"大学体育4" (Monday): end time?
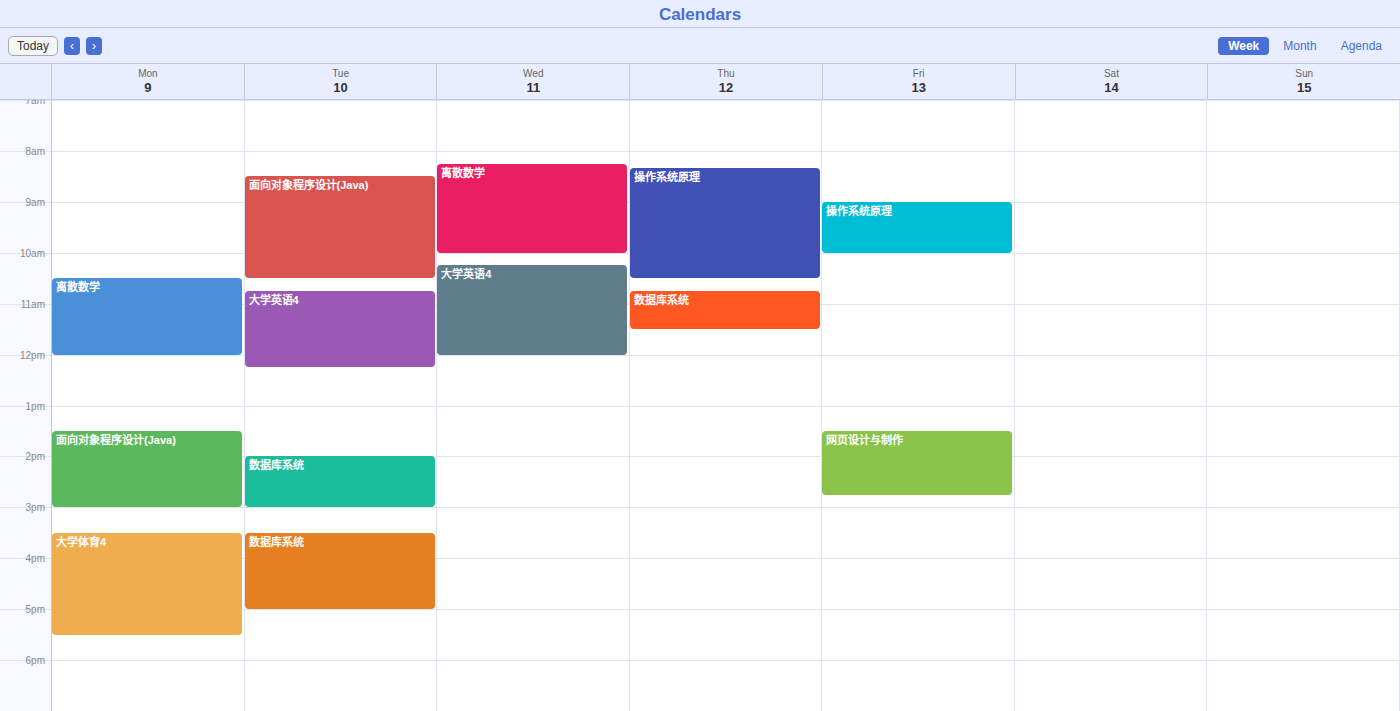
17:30